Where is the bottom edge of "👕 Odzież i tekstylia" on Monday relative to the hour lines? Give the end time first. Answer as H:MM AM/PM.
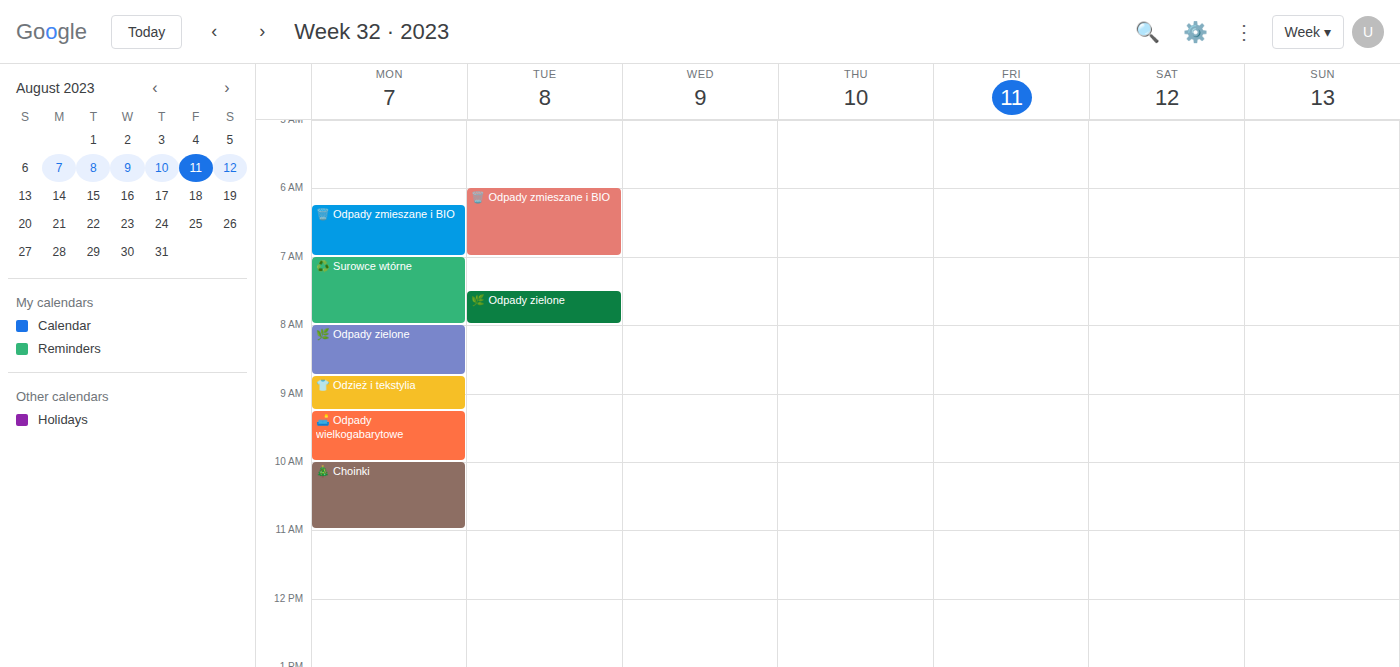
9:15 AM -- neither: a quarter of the way from the 9 AM line to the 10 AM line.